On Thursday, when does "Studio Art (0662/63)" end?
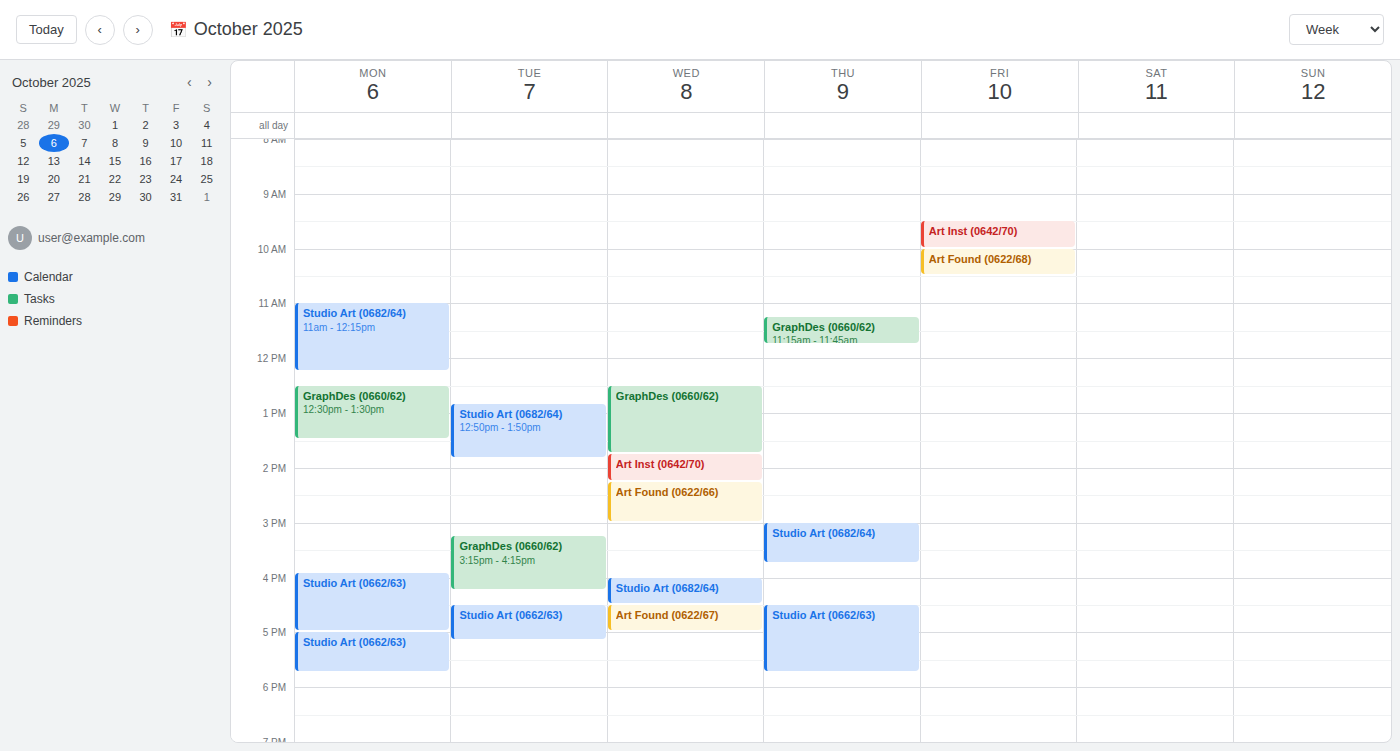
5:45 PM